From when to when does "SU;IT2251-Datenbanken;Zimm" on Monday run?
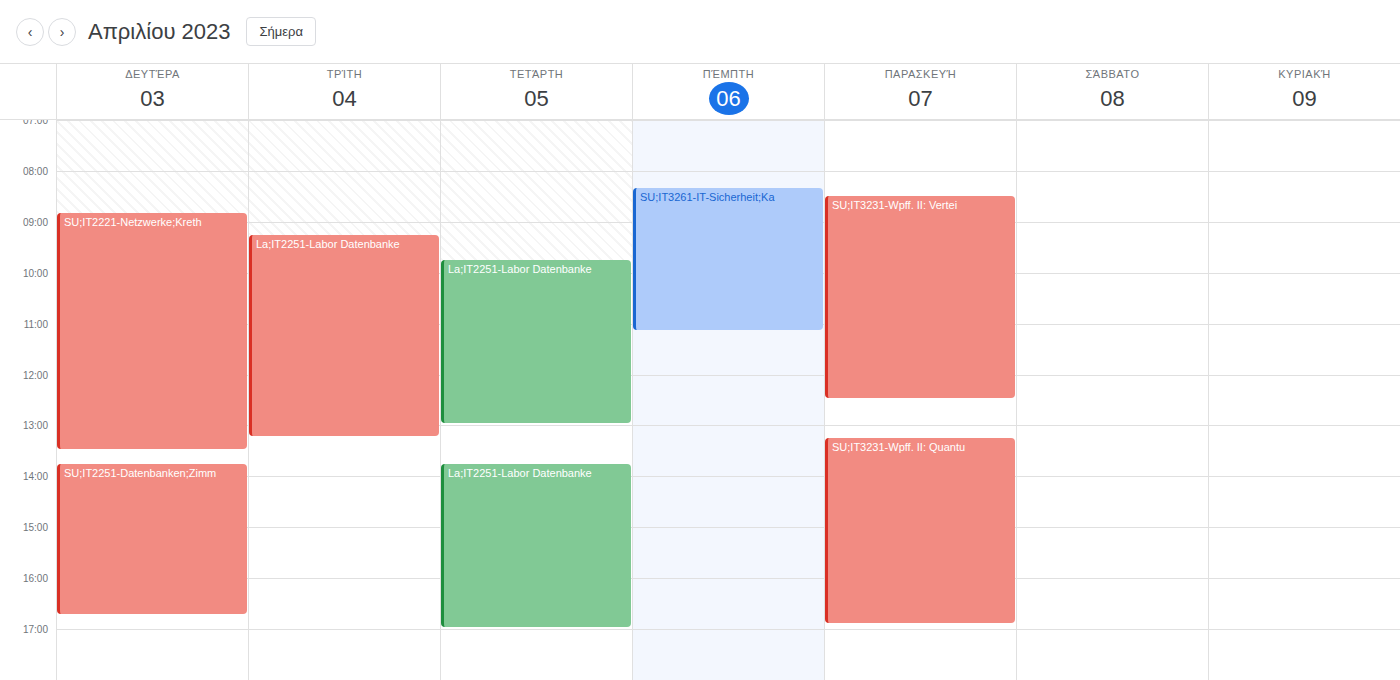
1:45 PM to 4:45 PM